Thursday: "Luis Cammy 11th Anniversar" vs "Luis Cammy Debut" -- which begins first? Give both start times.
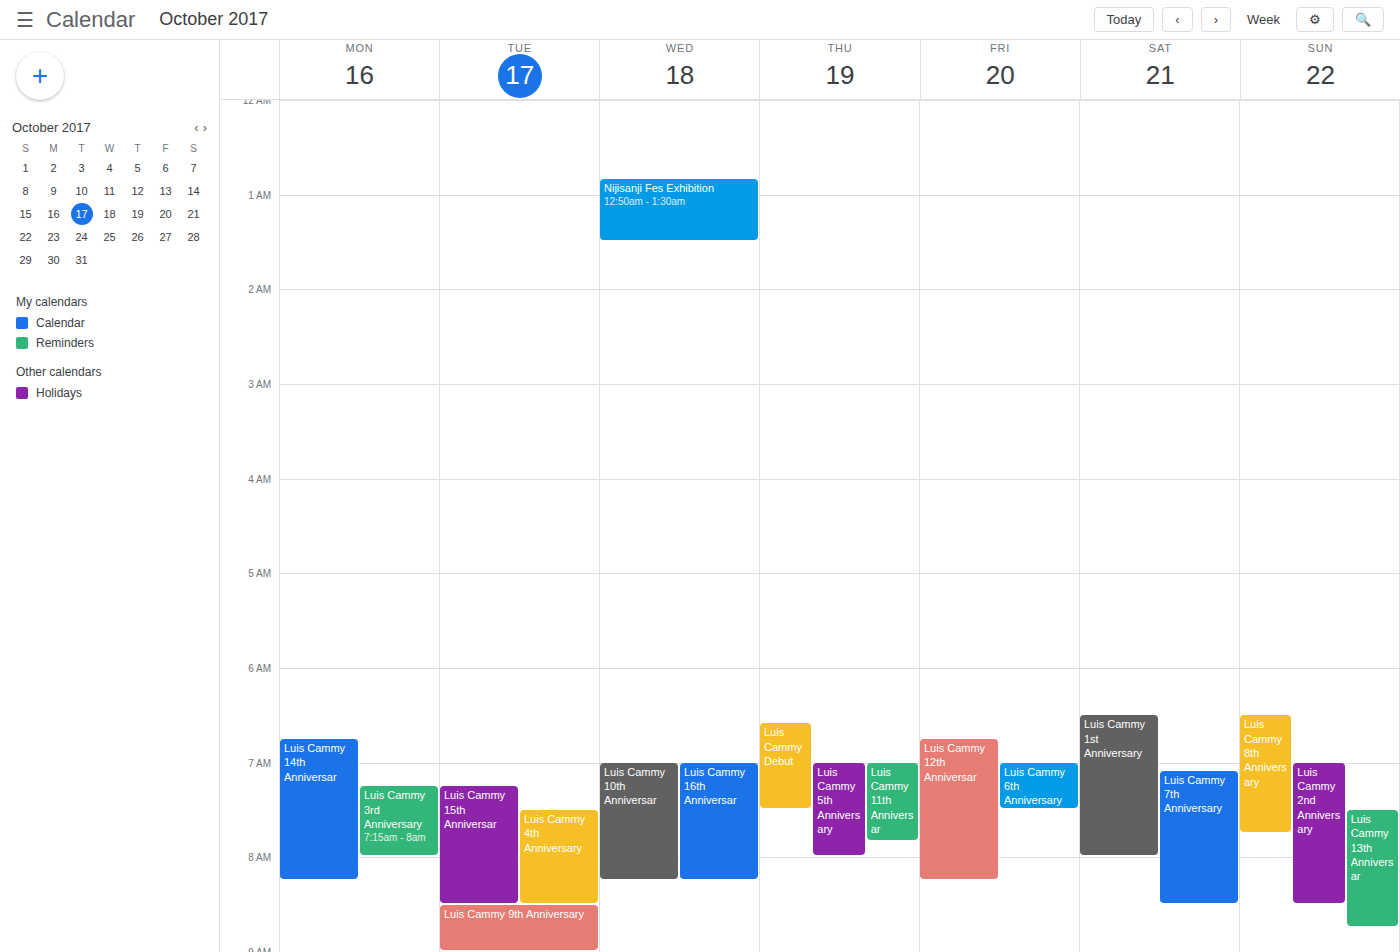
"Luis Cammy Debut" 6:35 AM; "Luis Cammy 11th Anniversar" 7:00 AM.